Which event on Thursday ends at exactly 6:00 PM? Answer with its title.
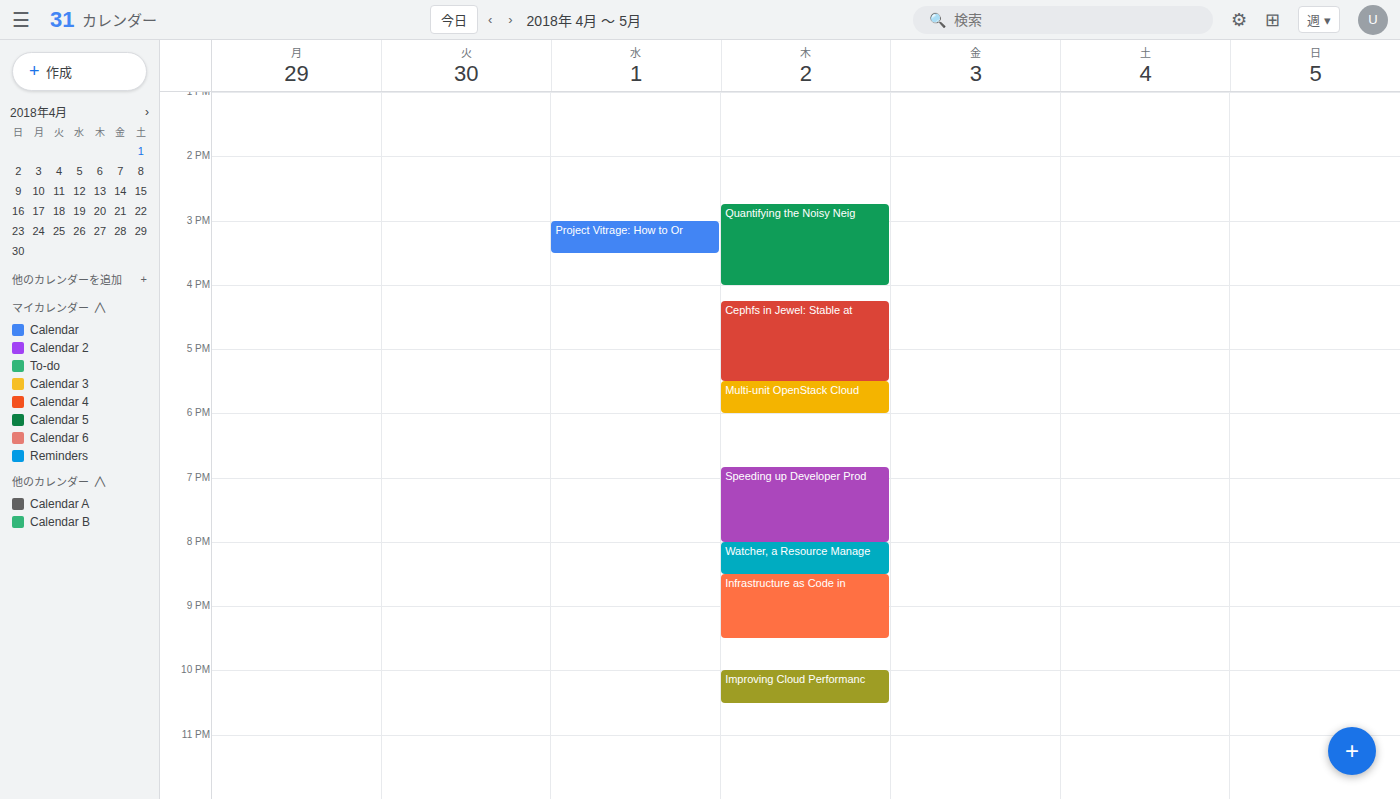
"Multi-unit OpenStack Cloud"